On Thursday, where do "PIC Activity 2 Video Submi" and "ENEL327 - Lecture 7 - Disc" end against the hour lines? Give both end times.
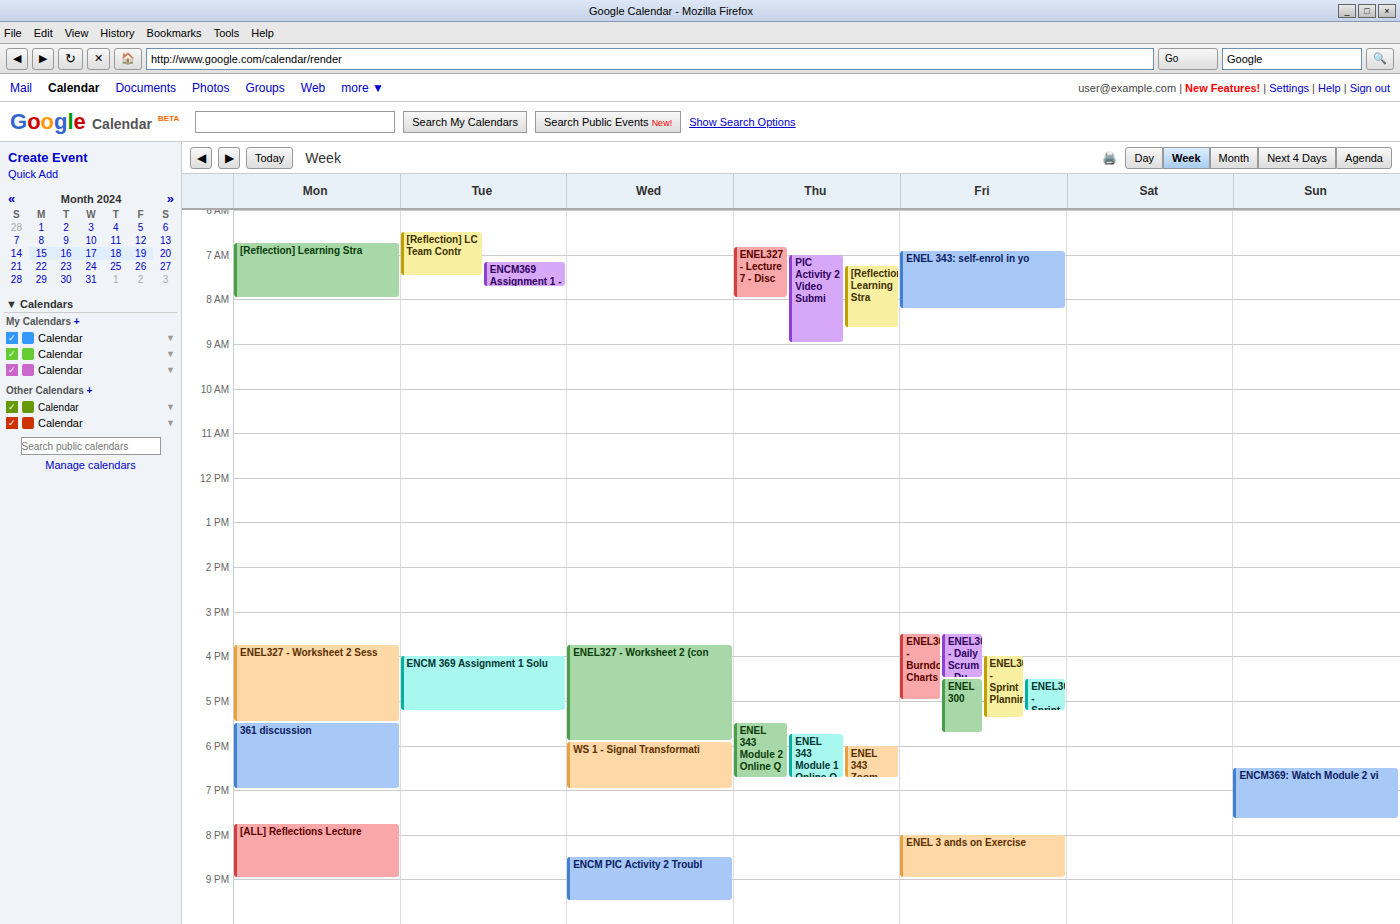
"PIC Activity 2 Video Submi": 9:00 AM, exactly on the 9 AM line. "ENEL327 - Lecture 7 - Disc": 8:00 AM, exactly on the 8 AM line.